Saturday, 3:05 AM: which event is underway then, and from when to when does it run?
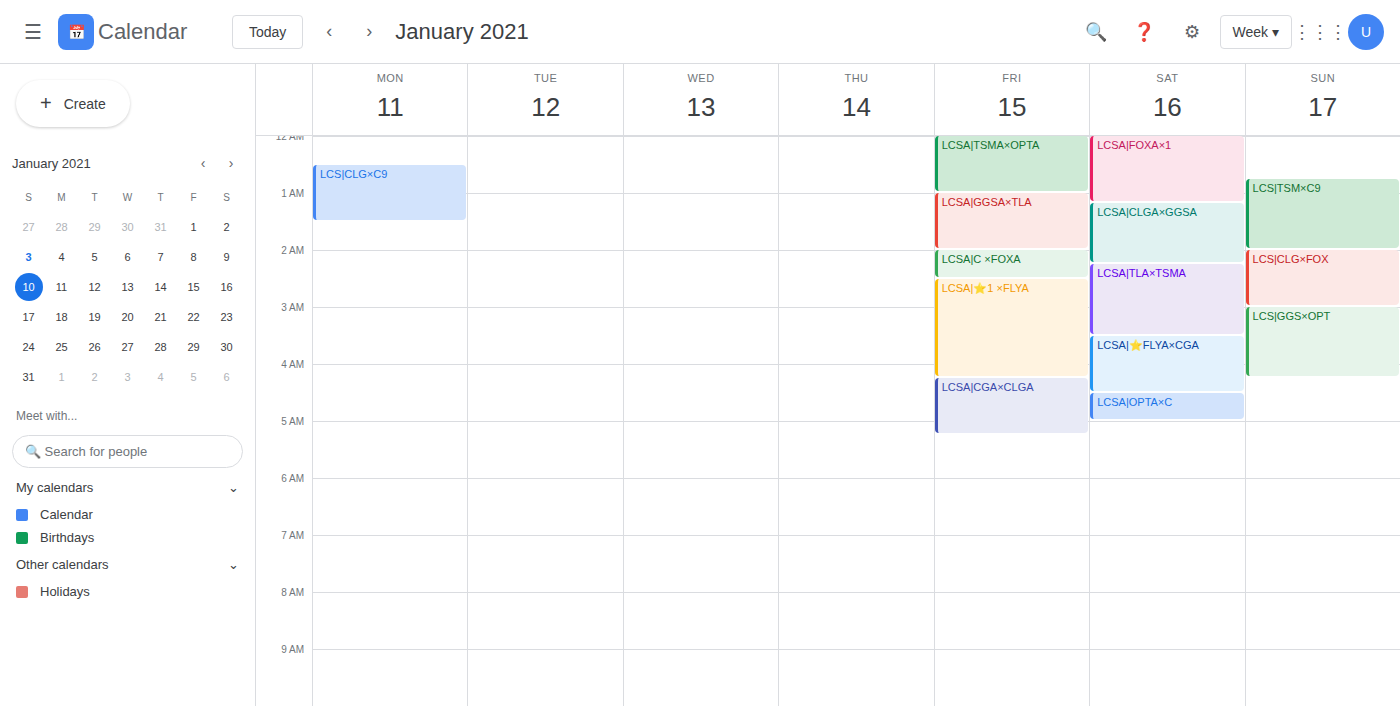
"LCSA|TLA×TSMA", 2:15 AM to 3:30 AM